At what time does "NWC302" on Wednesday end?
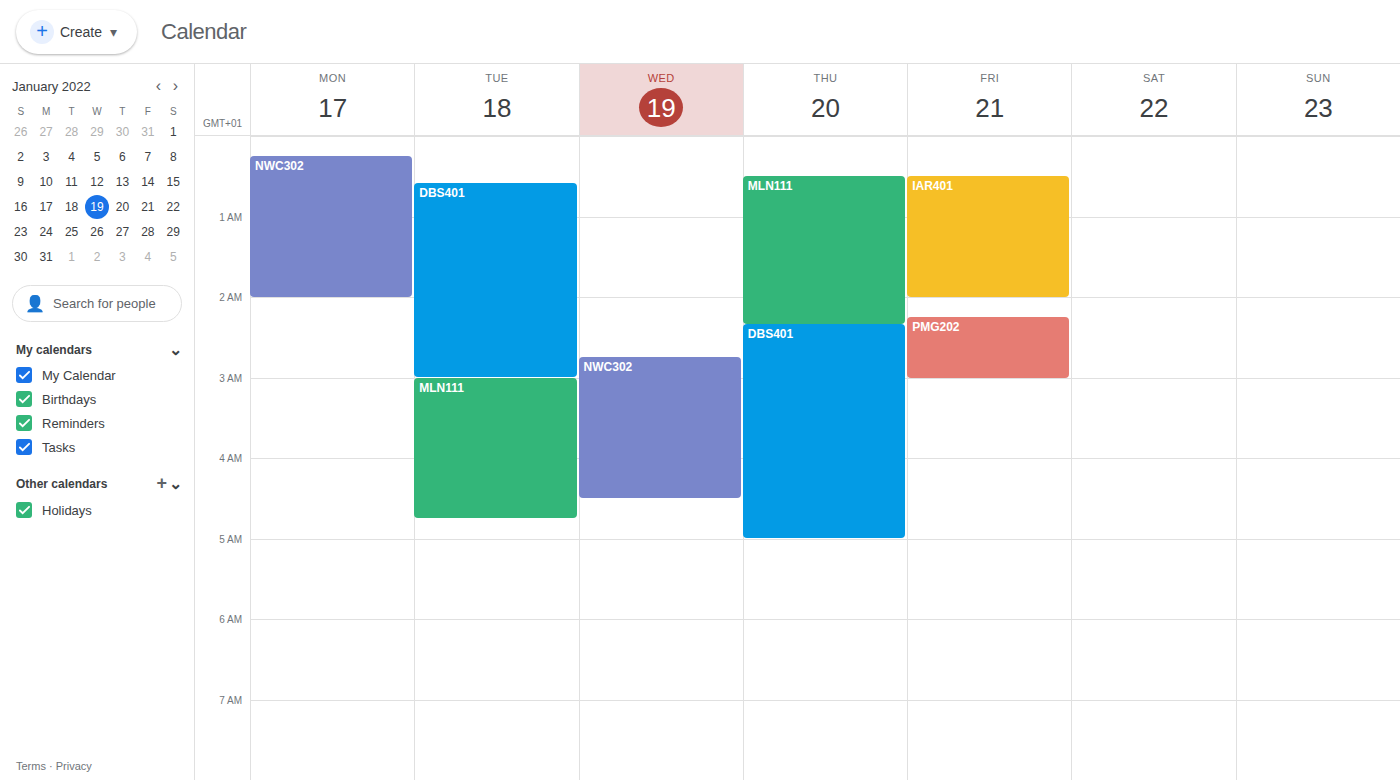
04:30